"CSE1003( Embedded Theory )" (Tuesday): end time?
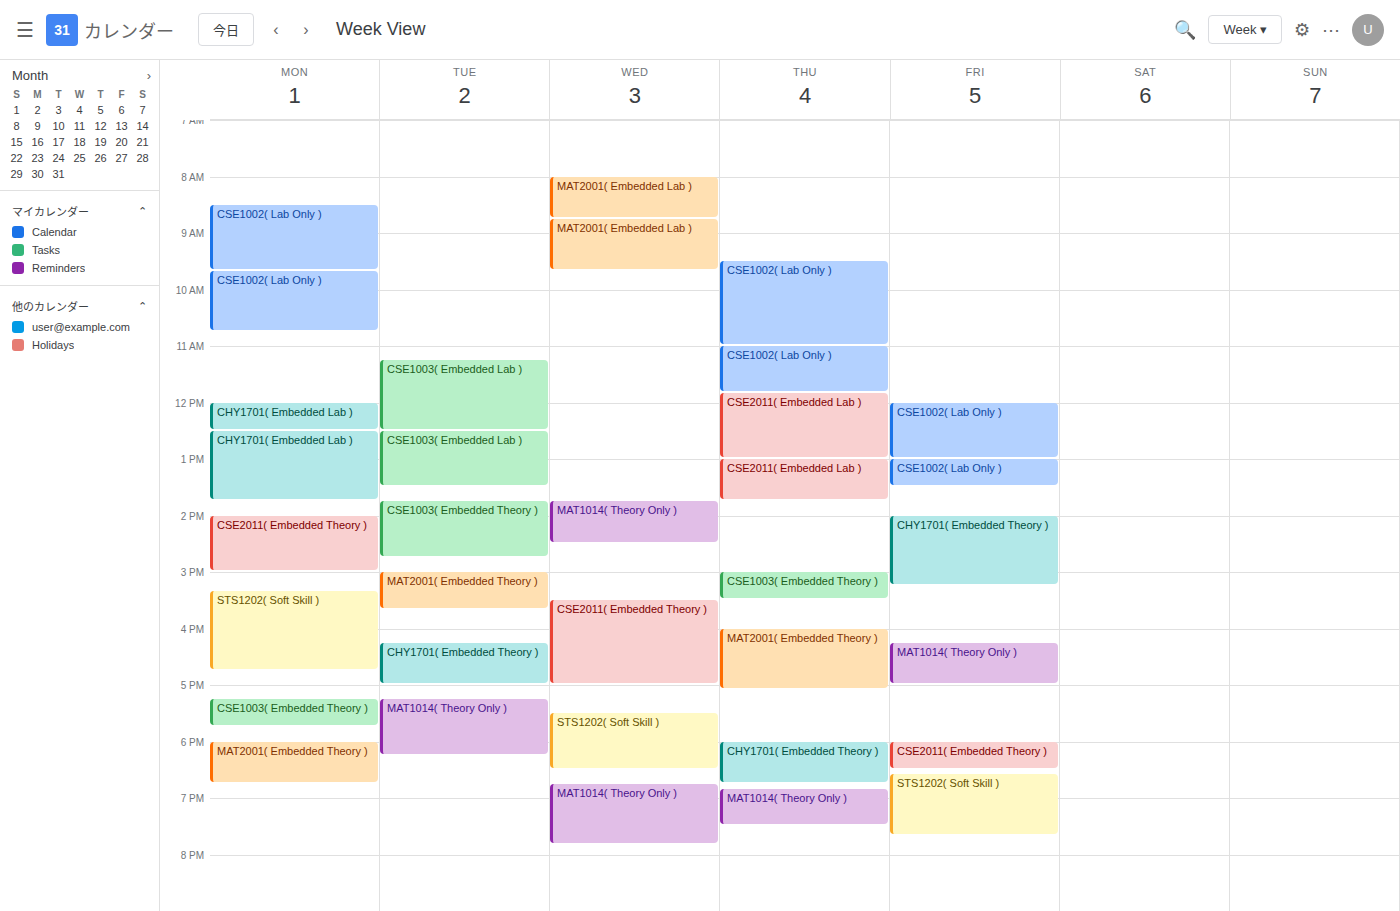
2:45 PM